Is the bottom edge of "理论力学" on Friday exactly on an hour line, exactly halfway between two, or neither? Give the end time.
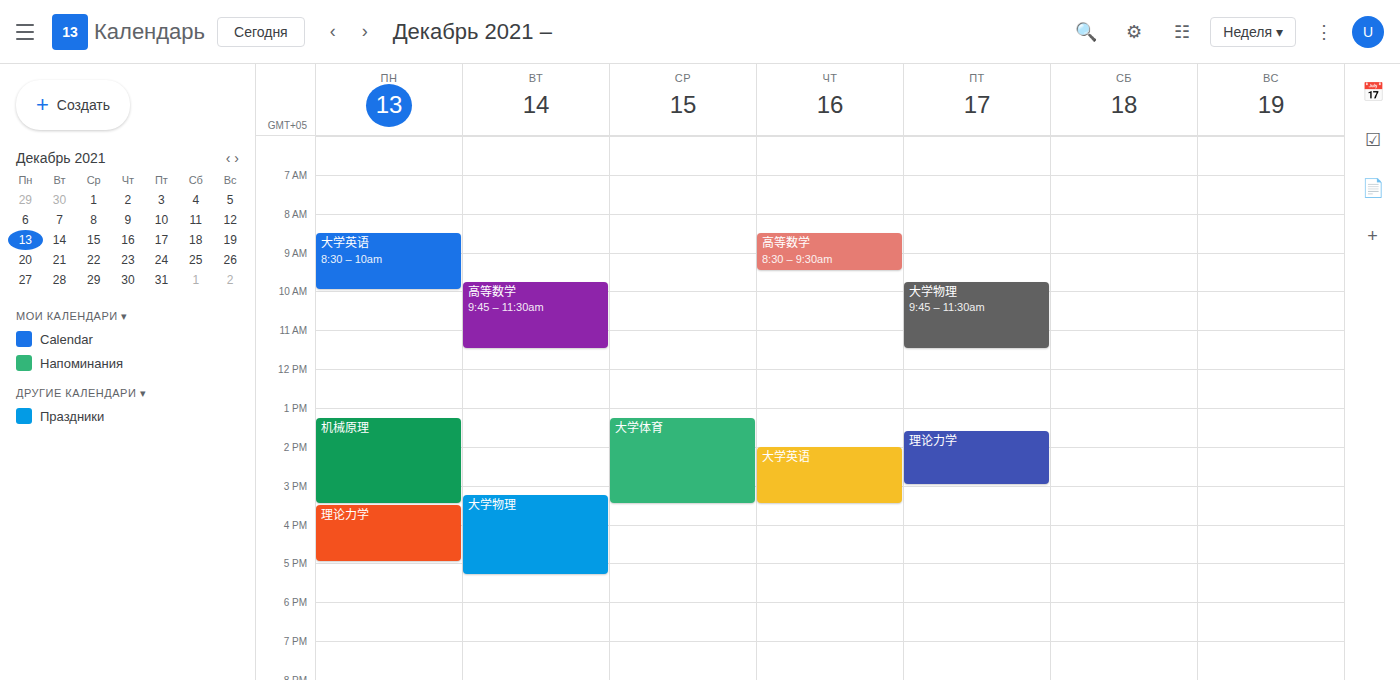
3:00 PM -- exactly on the 3 PM line.